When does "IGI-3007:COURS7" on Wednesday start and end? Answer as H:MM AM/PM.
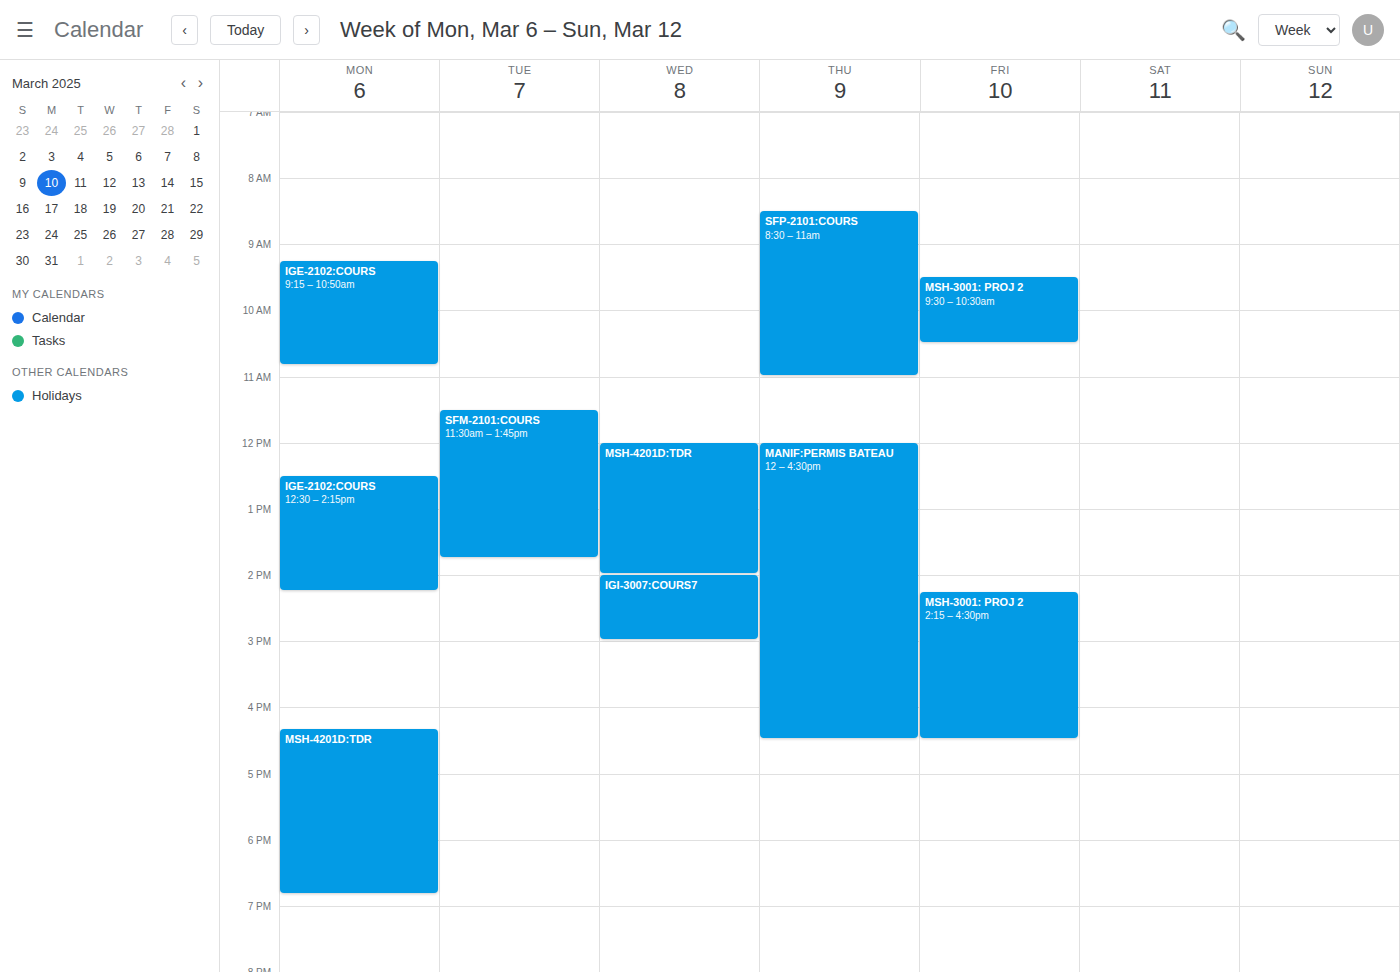
2:00 PM to 3:00 PM